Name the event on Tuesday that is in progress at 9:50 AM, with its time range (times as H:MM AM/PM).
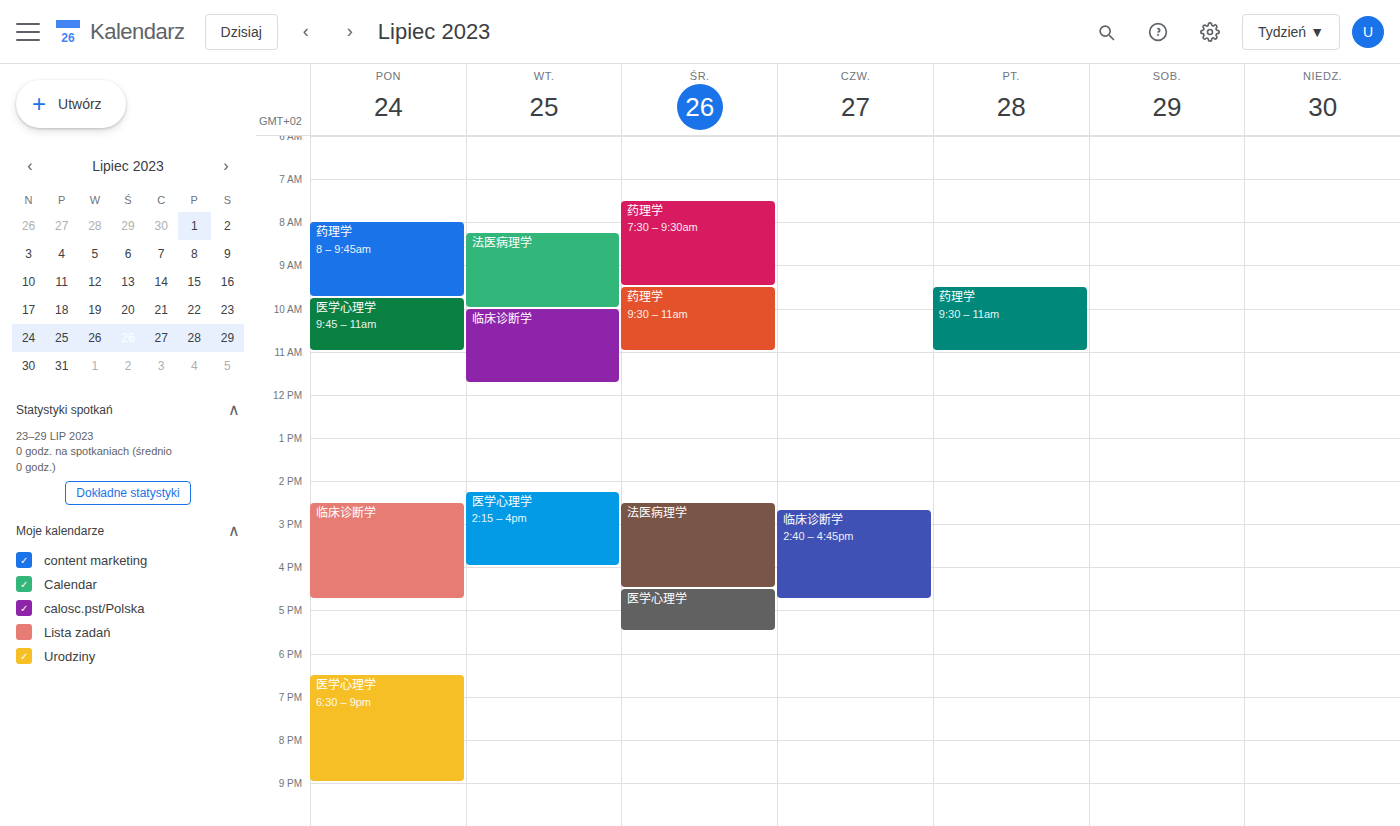
"法医病理学", 8:15 AM to 10:00 AM